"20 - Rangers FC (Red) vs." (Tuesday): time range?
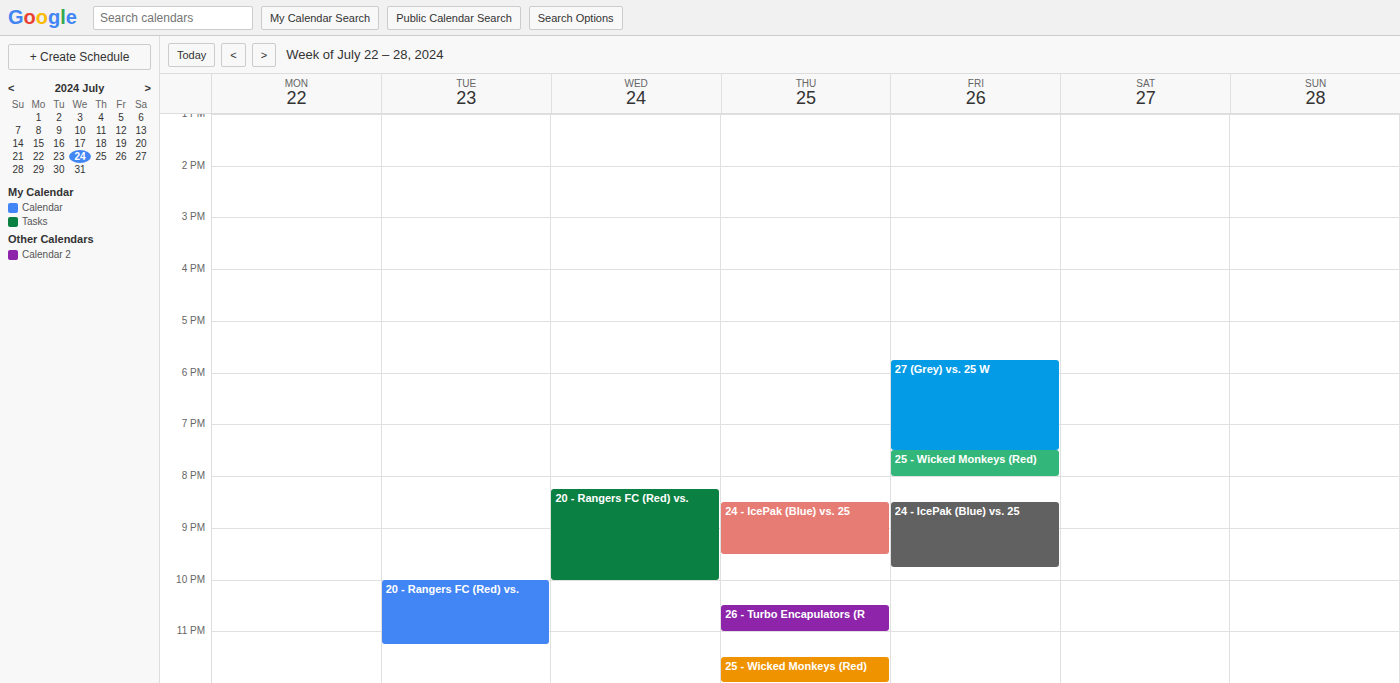
10:00 PM to 11:15 PM